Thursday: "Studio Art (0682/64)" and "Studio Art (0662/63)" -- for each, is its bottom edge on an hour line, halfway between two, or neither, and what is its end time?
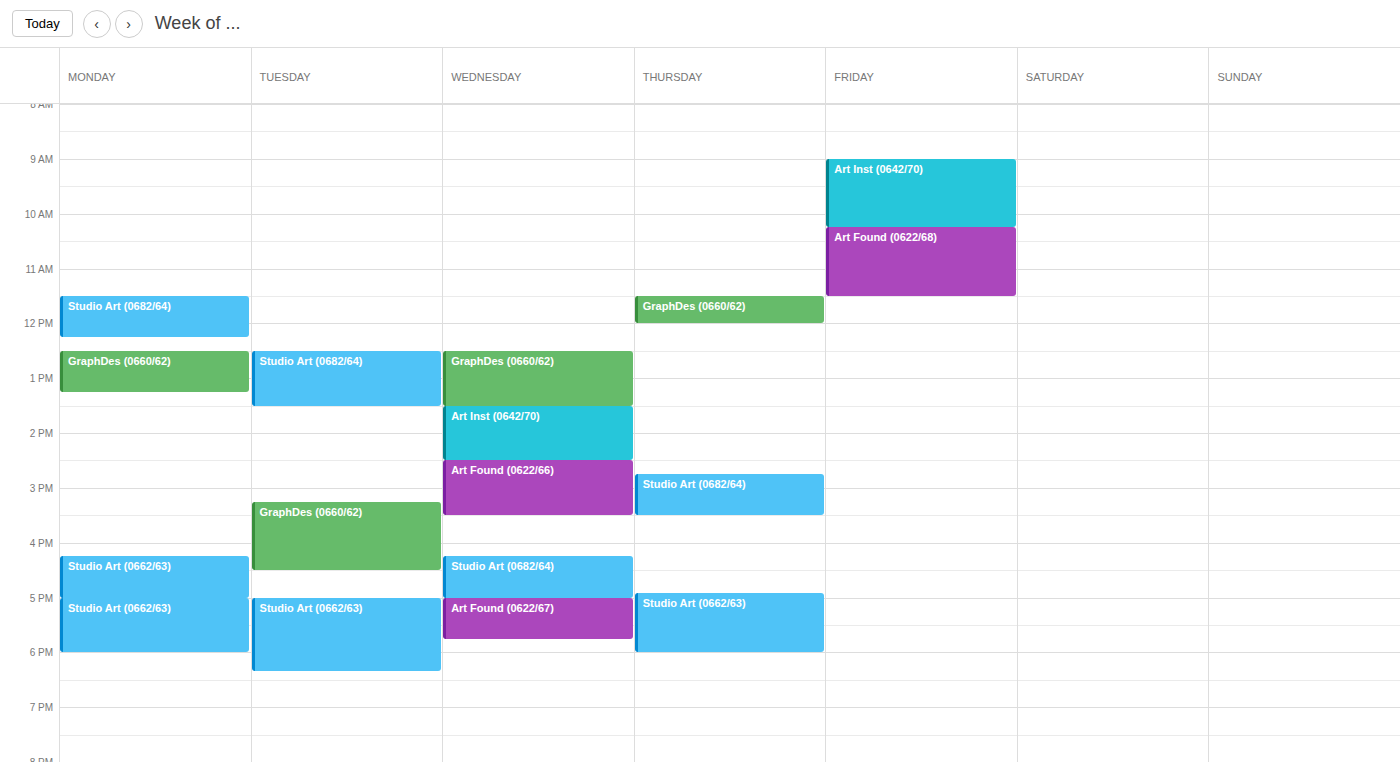
"Studio Art (0682/64)": 3:30 PM, halfway between the 3 PM and 4 PM lines. "Studio Art (0662/63)": 6:00 PM, exactly on the 6 PM line.